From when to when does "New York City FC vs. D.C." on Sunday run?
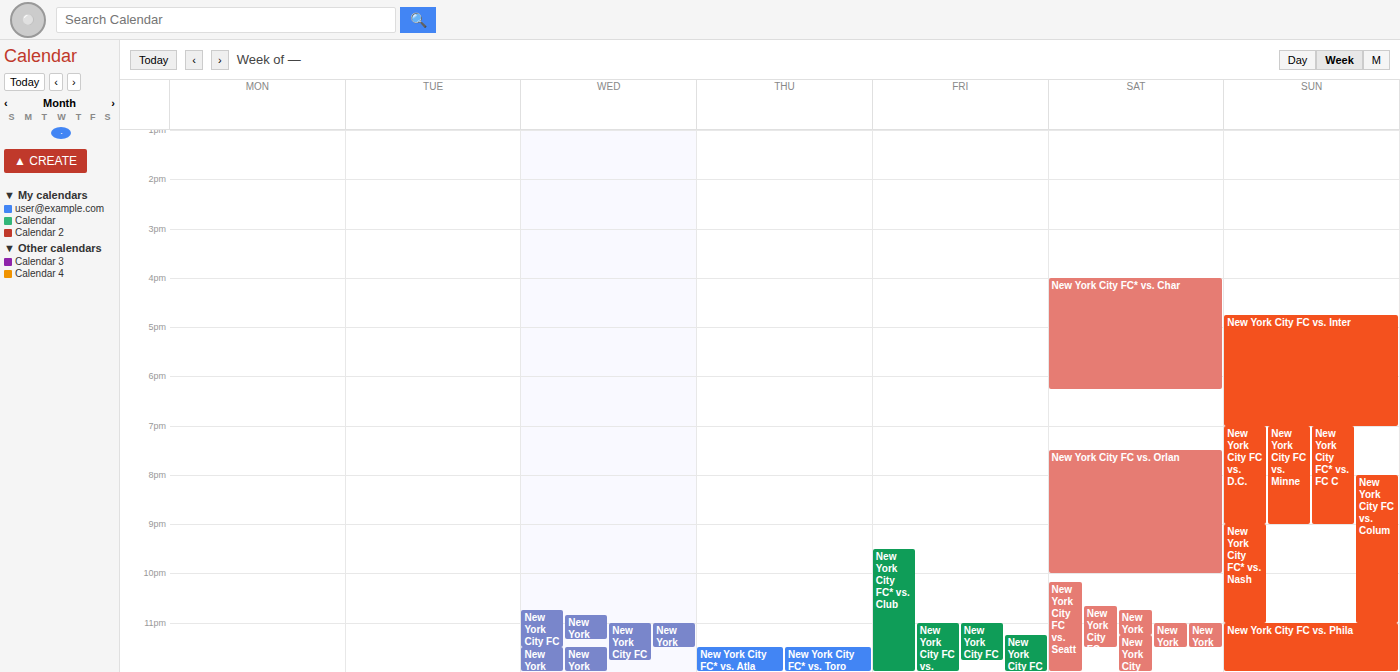
7:00 PM to 9:00 PM